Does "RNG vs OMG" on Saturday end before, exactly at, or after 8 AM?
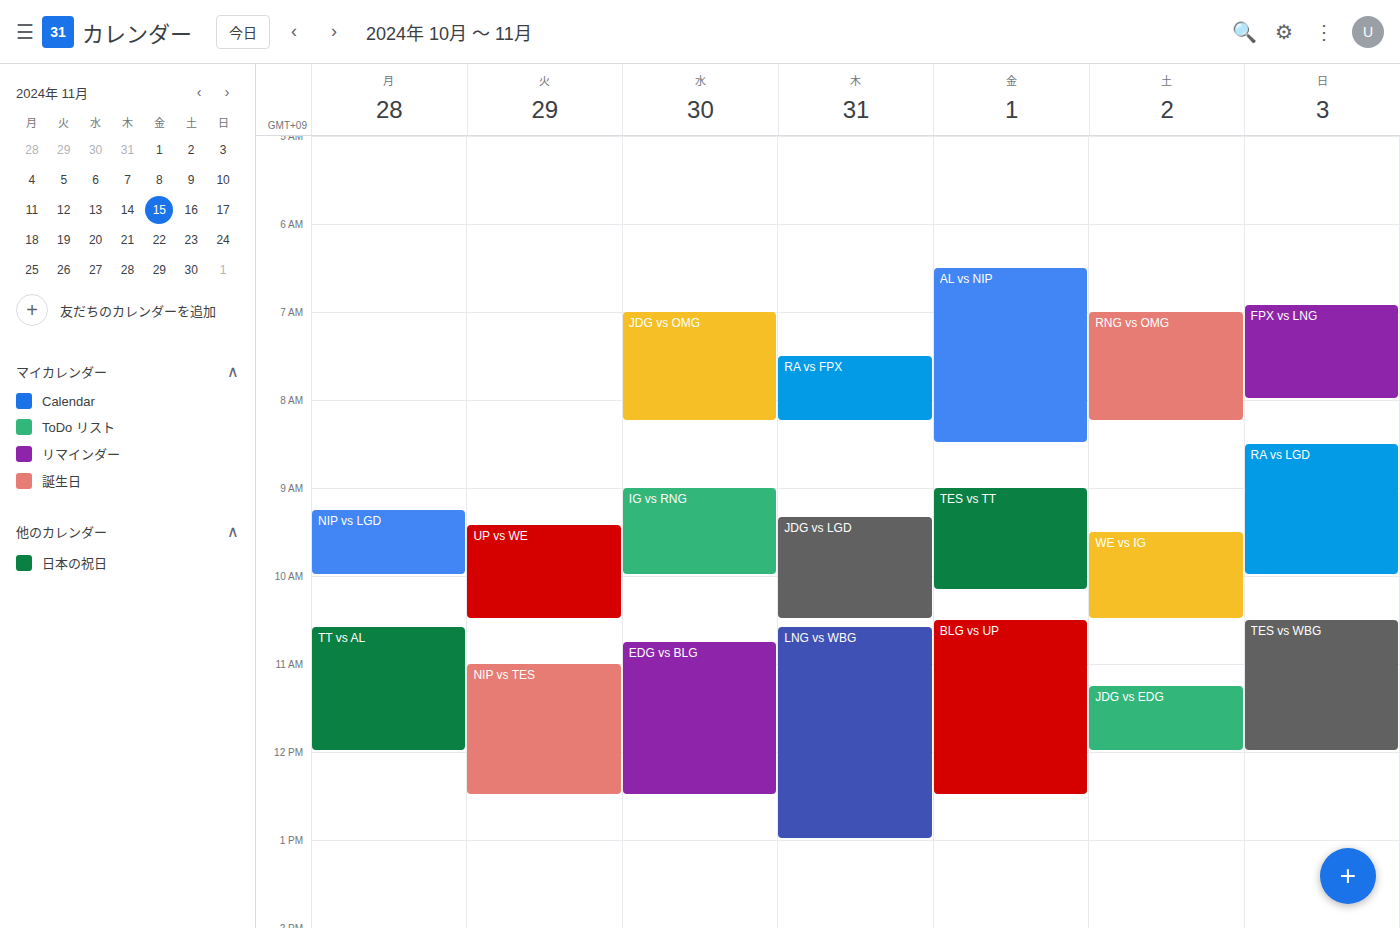
8:15 AM -- after 8 AM, 15 minutes below the 8 AM line.